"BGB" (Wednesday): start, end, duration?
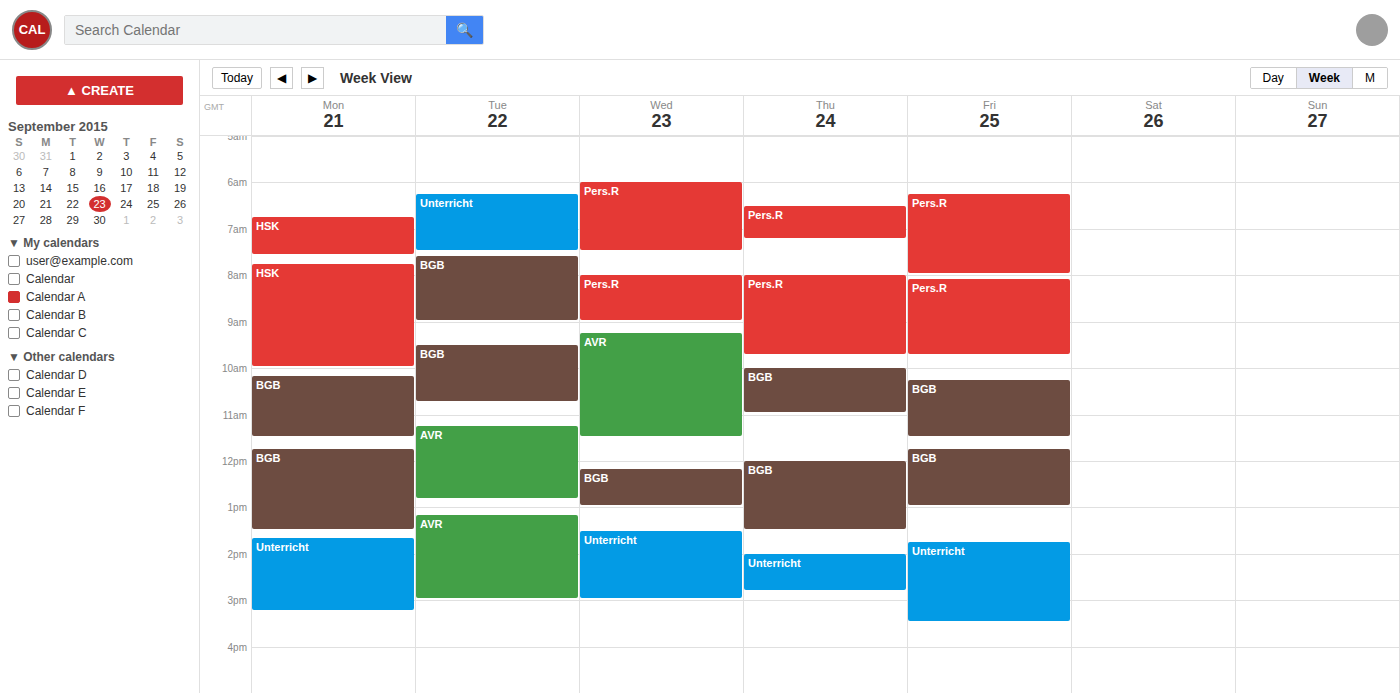
12:10 PM to 1:00 PM, 50 minutes